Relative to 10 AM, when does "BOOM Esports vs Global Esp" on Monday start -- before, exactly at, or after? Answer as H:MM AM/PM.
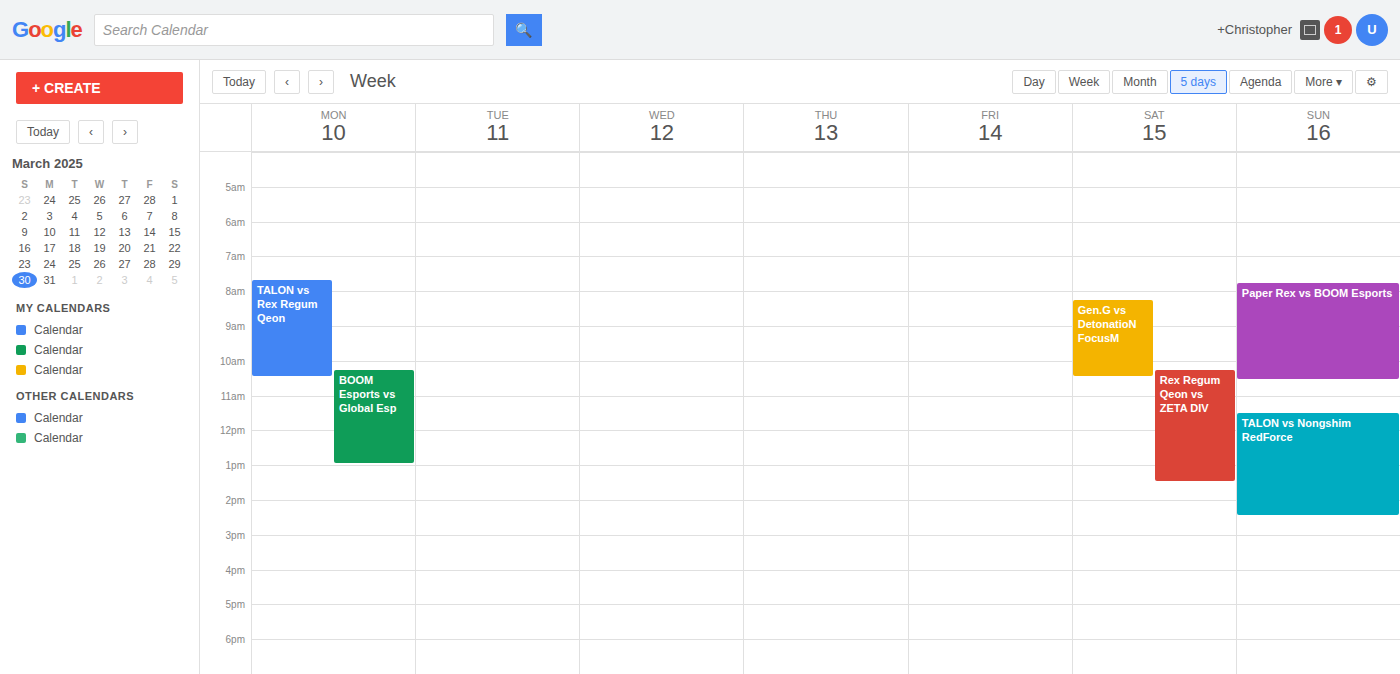
10:15 AM -- after 10 AM, 15 minutes below the 10 AM line.